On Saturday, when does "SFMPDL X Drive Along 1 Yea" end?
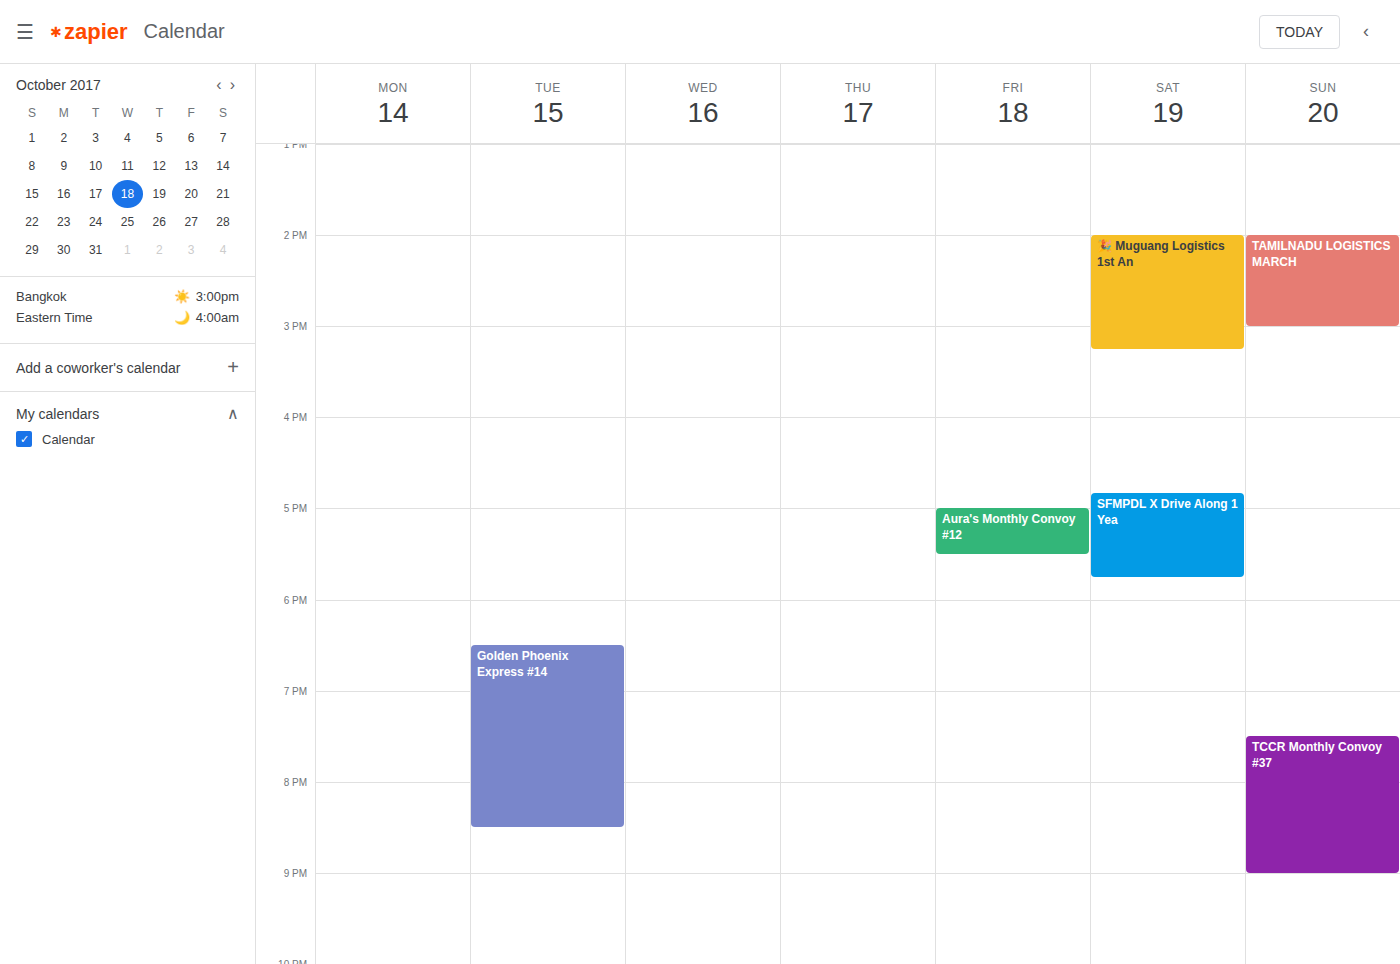
5:45 PM